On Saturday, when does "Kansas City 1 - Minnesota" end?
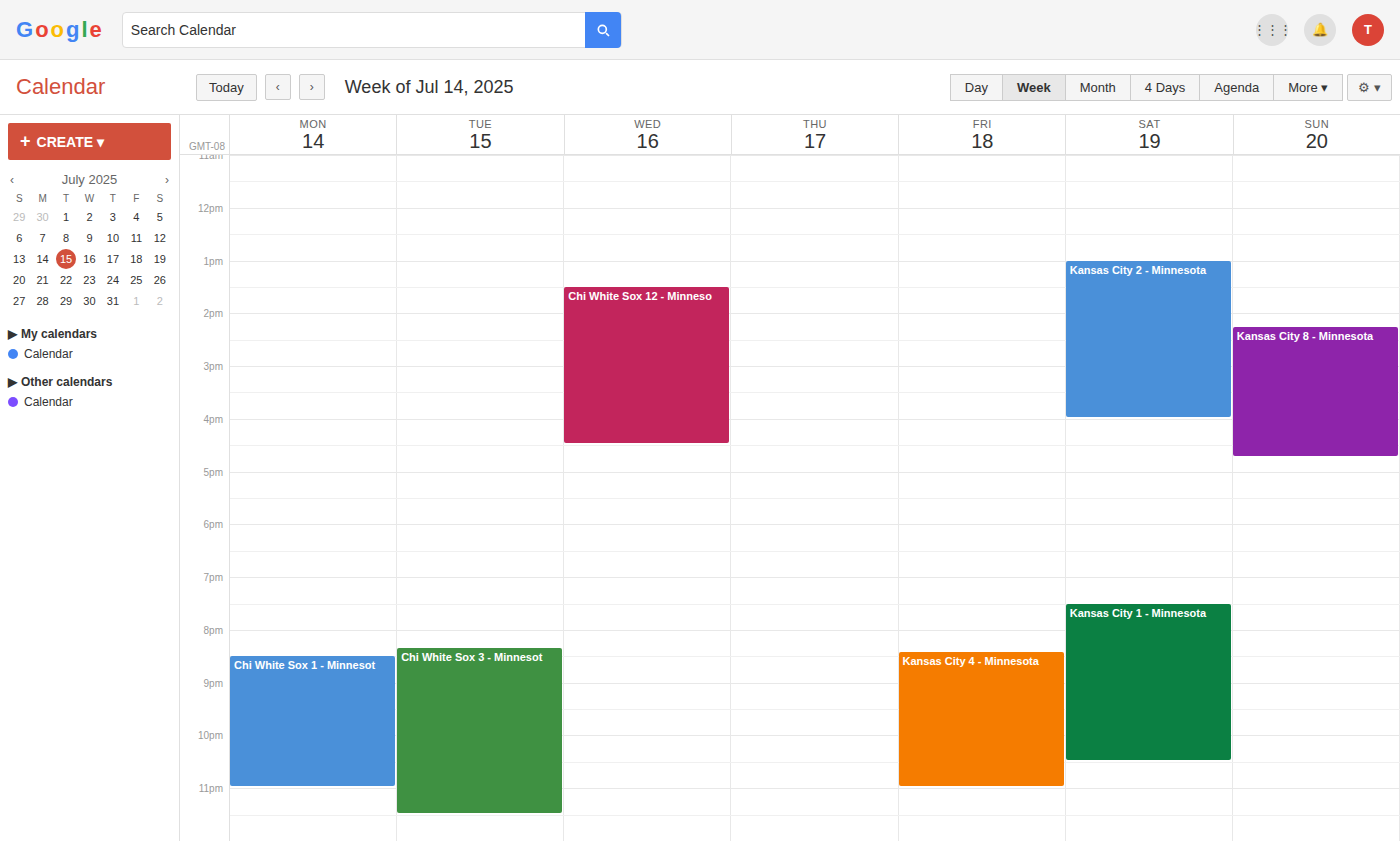
22:30